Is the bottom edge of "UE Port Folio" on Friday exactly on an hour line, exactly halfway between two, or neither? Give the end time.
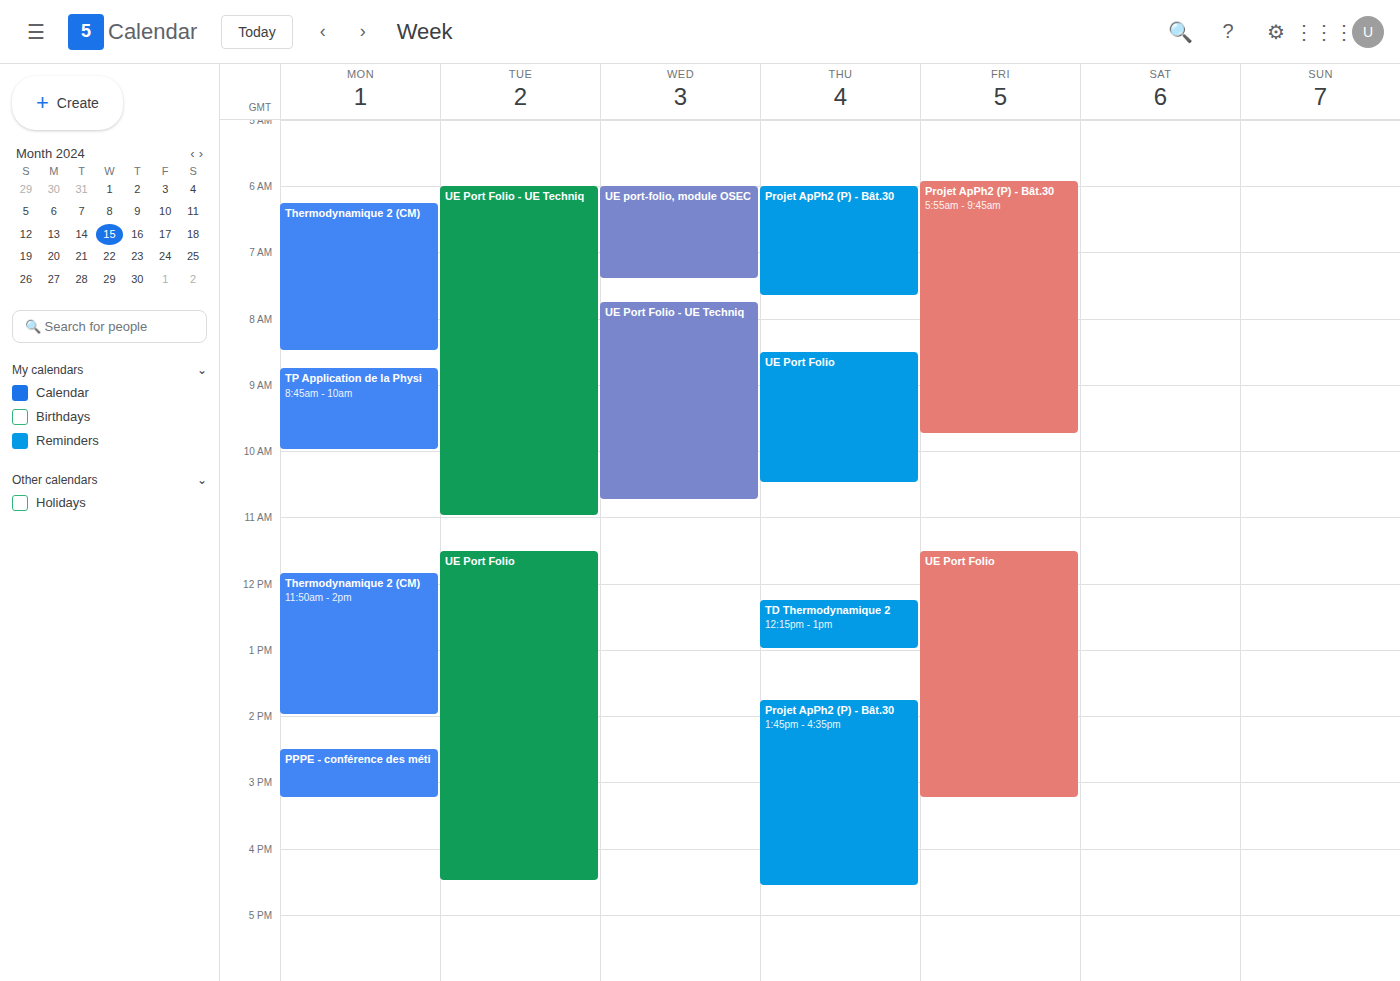
3:15 PM -- neither: a quarter of the way from the 3 PM line to the 4 PM line.